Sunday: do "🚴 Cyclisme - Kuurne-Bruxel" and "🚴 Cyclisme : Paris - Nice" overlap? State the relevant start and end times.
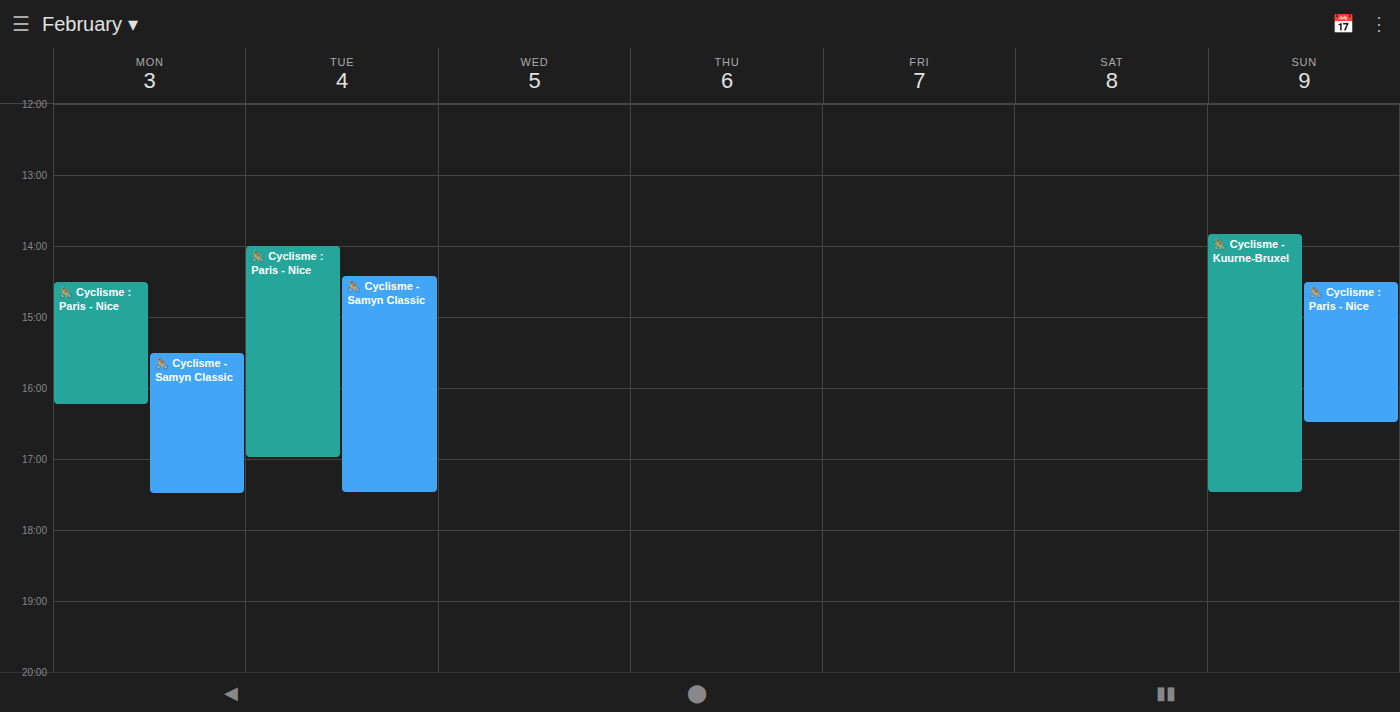
"🚴 Cyclisme : Paris - Nice" runs 14:30 to 16:30, inside "🚴 Cyclisme - Kuurne-Bruxel" -- they overlap.